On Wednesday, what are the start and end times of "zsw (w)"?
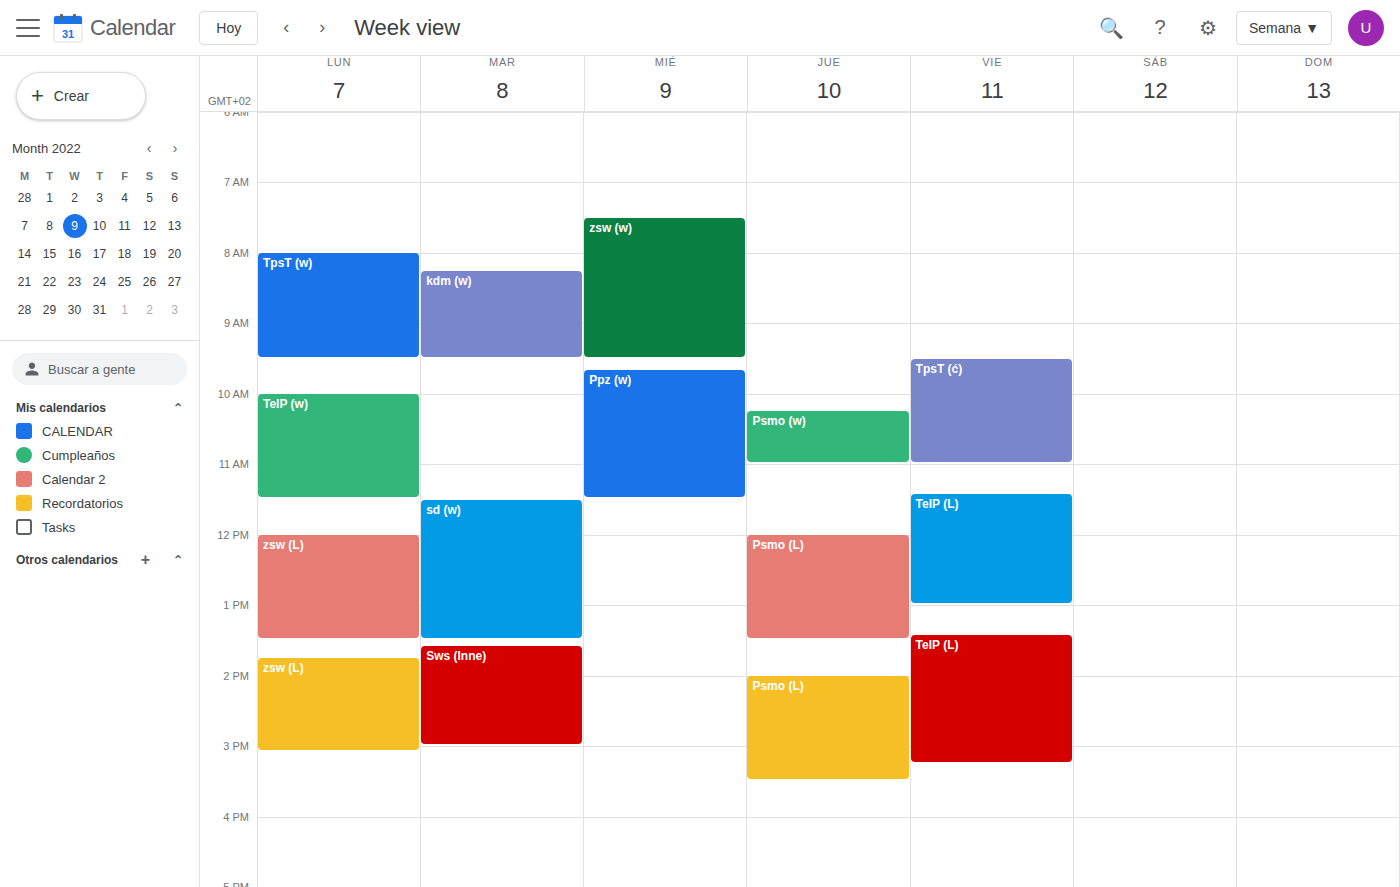
7:30 AM to 9:30 AM